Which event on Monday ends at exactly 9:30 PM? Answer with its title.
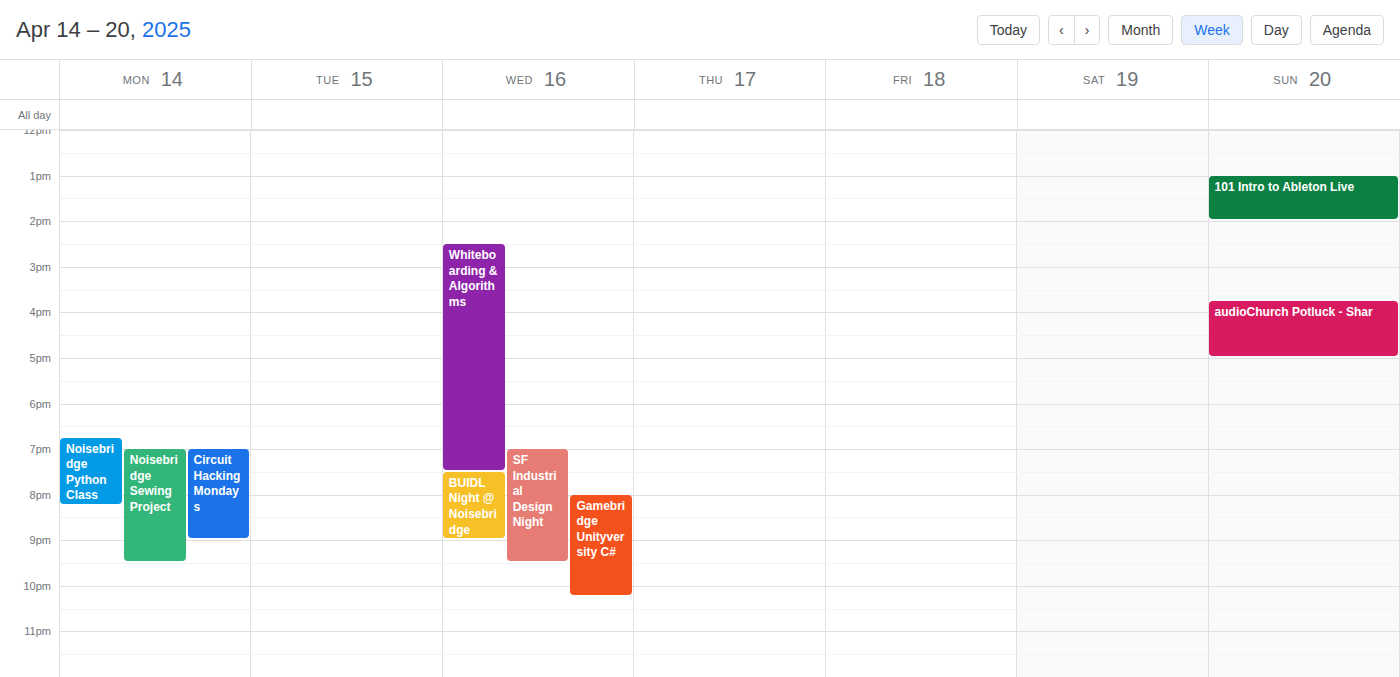
"Noisebridge Sewing Project"